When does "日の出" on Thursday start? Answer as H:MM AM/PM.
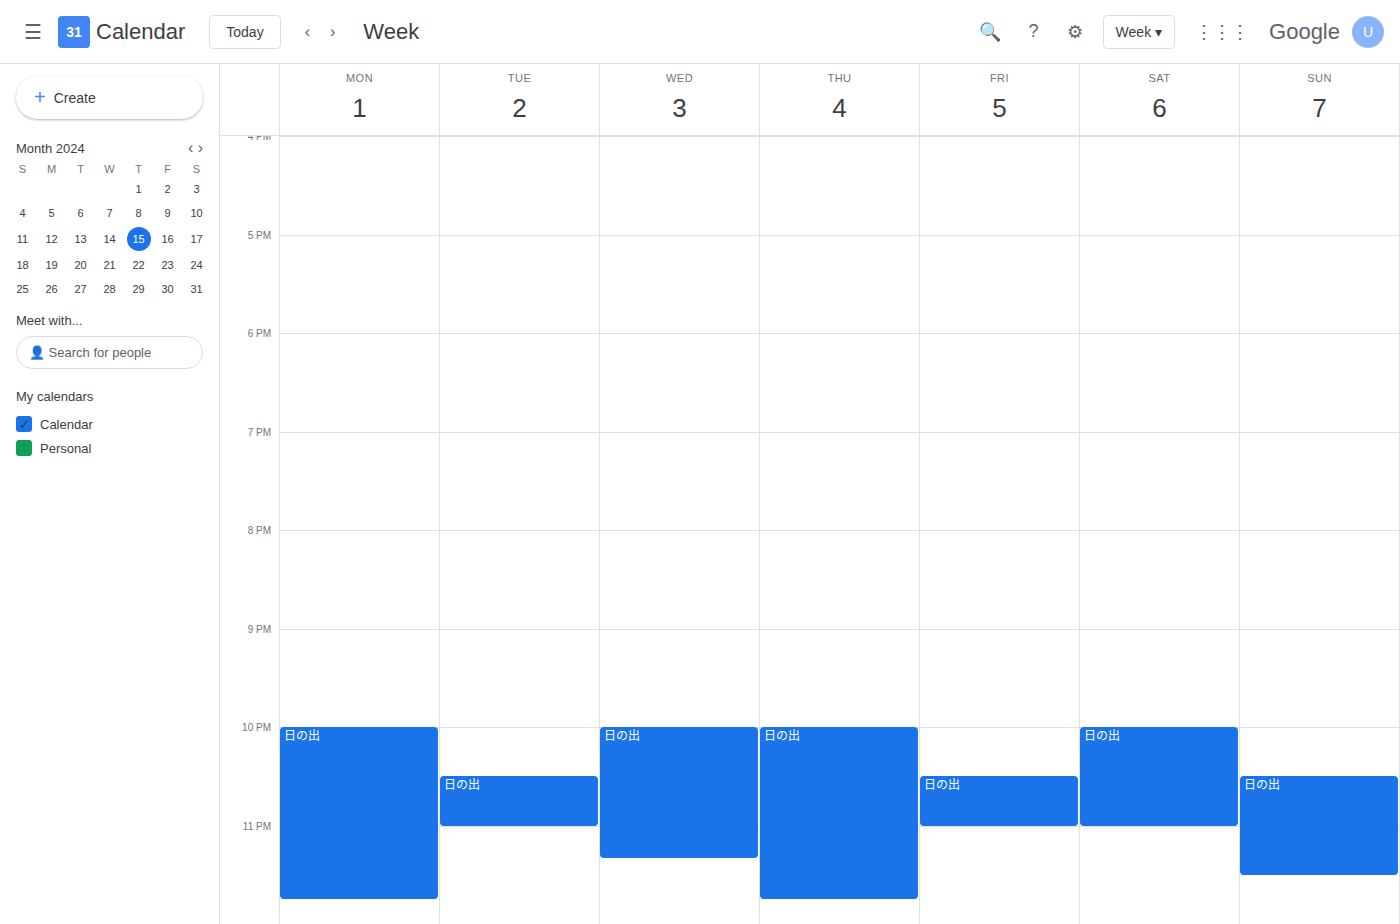
10:00 PM